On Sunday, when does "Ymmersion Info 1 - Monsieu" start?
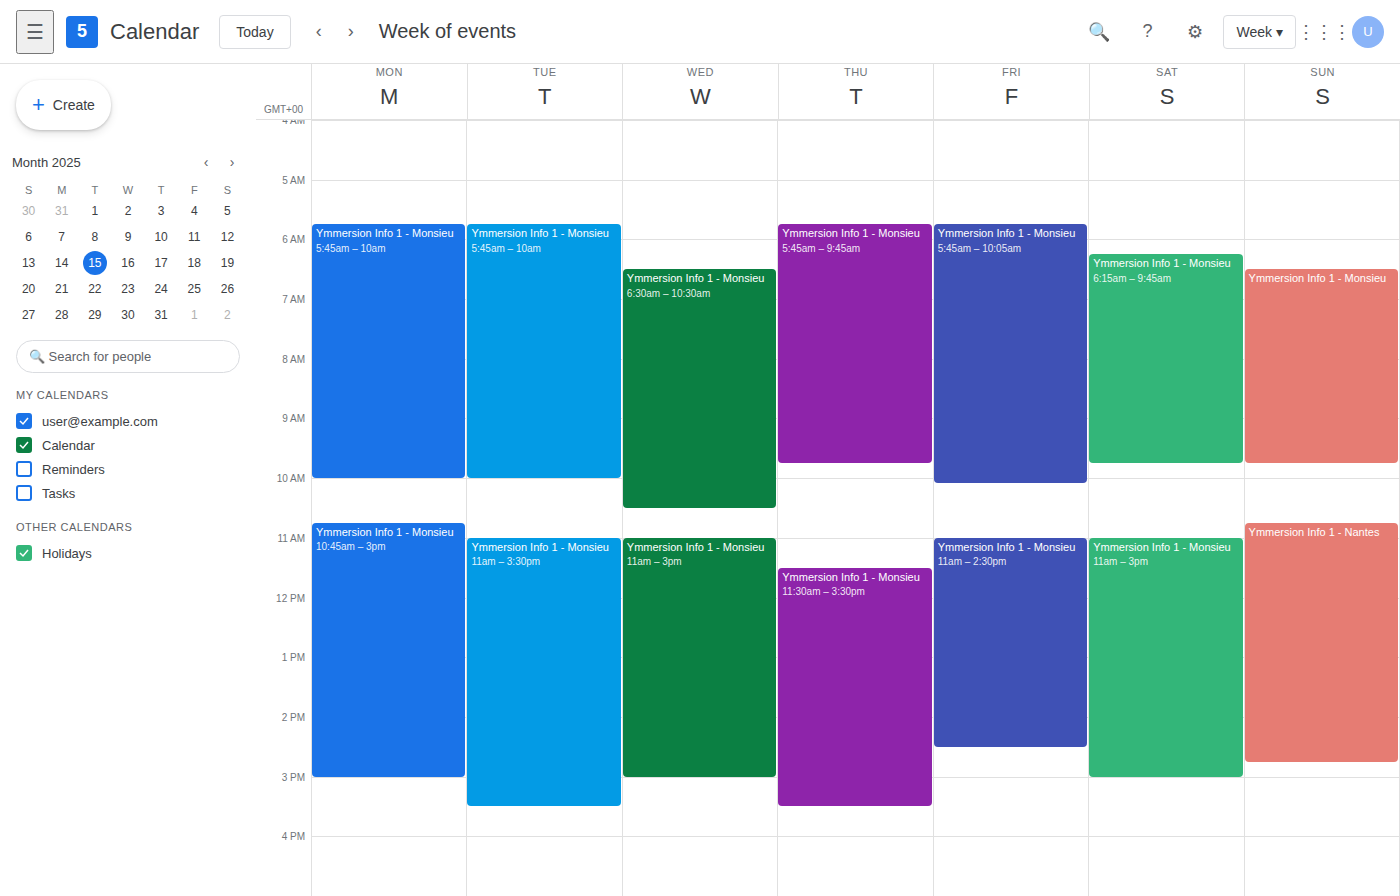
6:30 AM